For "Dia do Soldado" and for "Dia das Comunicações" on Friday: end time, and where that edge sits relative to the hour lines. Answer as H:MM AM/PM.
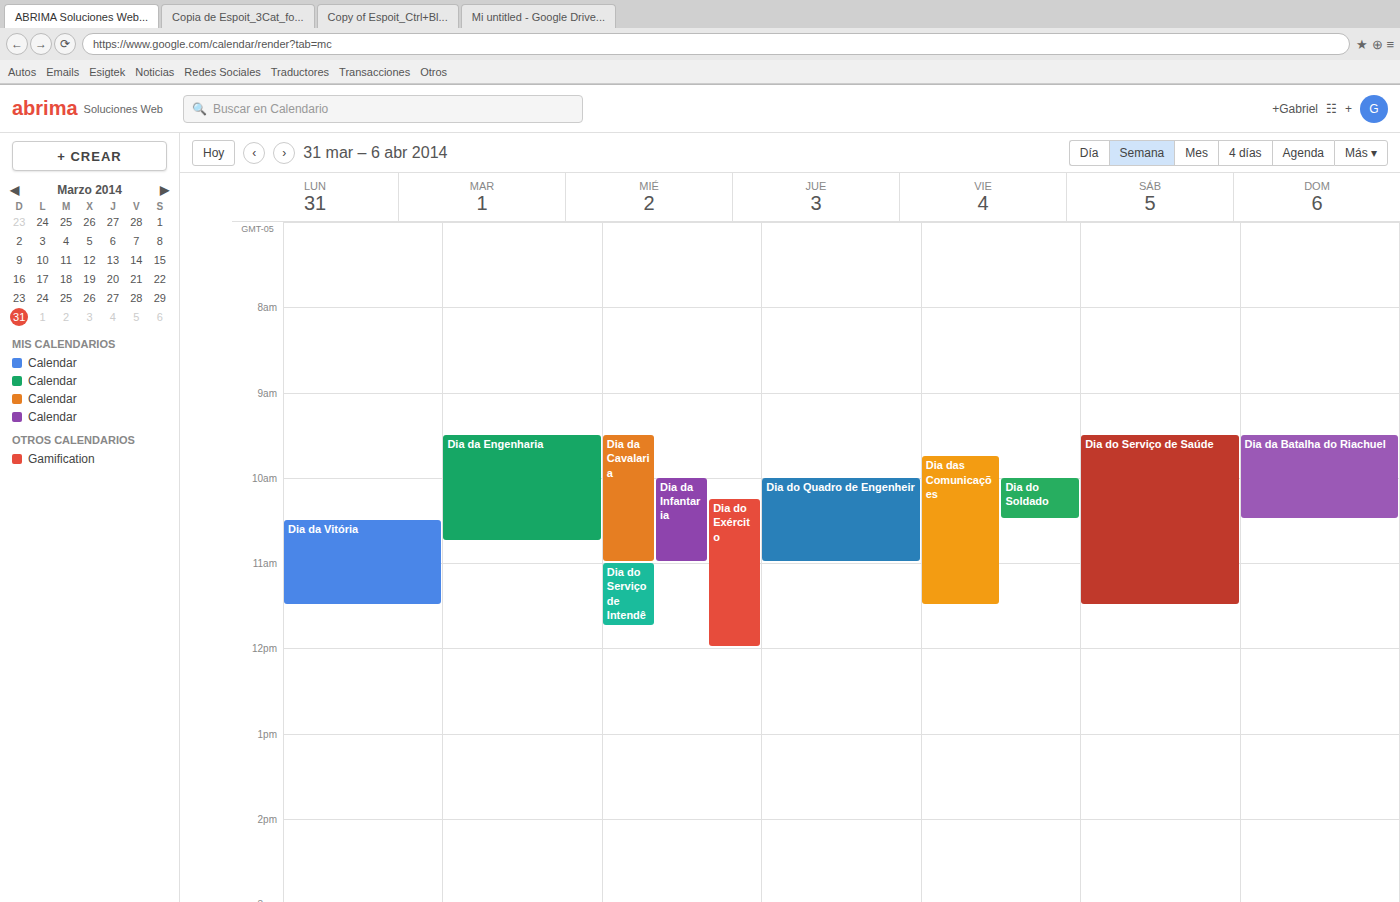
"Dia do Soldado": 10:30 AM, halfway between the 10 AM and 11 AM lines. "Dia das Comunicações": 11:30 AM, halfway between the 11 AM and 12 PM lines.